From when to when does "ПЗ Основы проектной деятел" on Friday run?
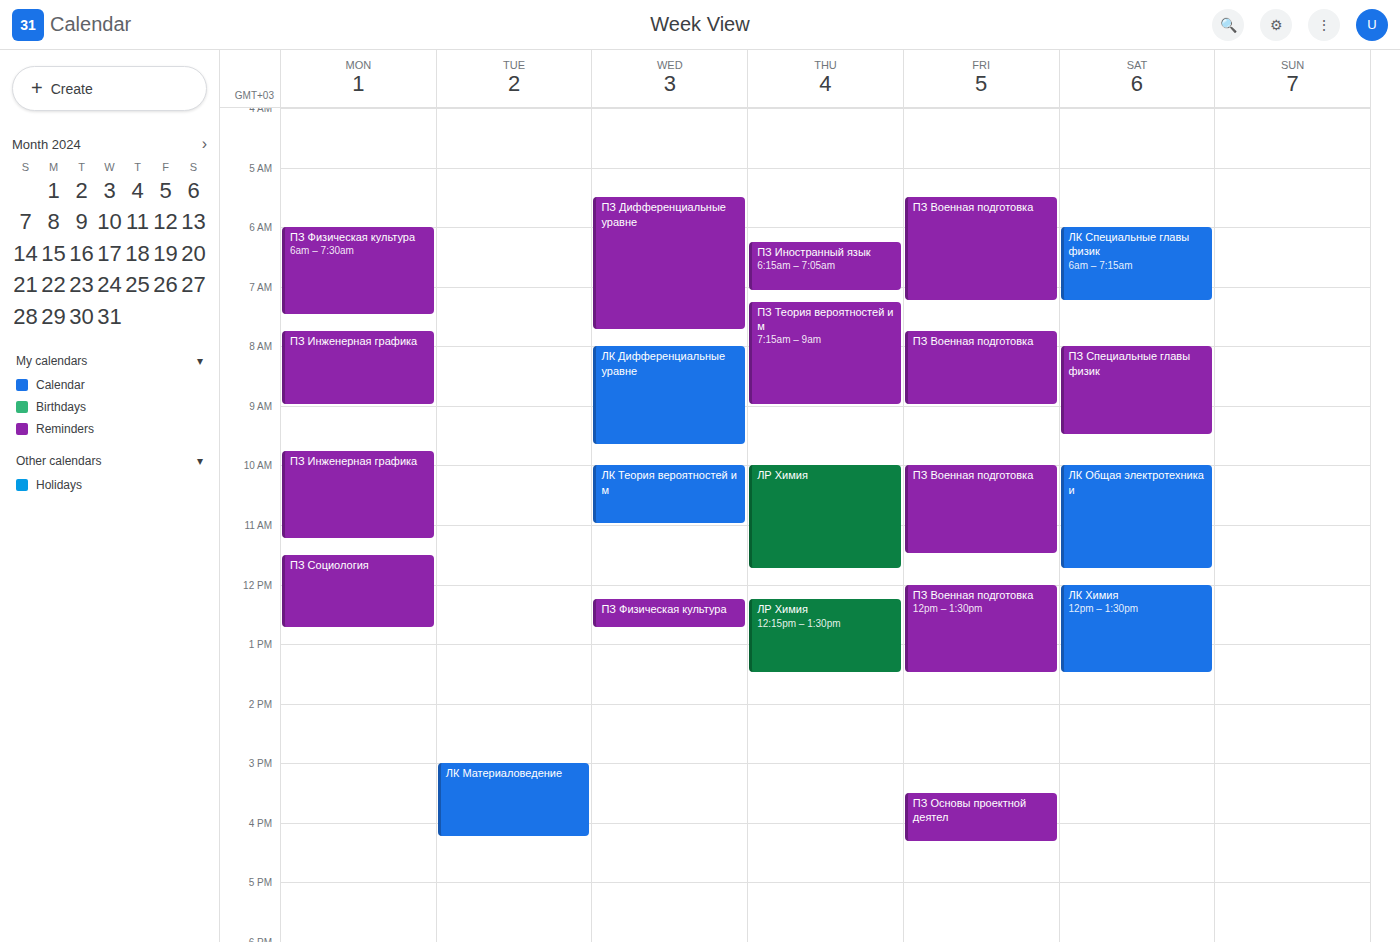
3:30 PM to 4:20 PM